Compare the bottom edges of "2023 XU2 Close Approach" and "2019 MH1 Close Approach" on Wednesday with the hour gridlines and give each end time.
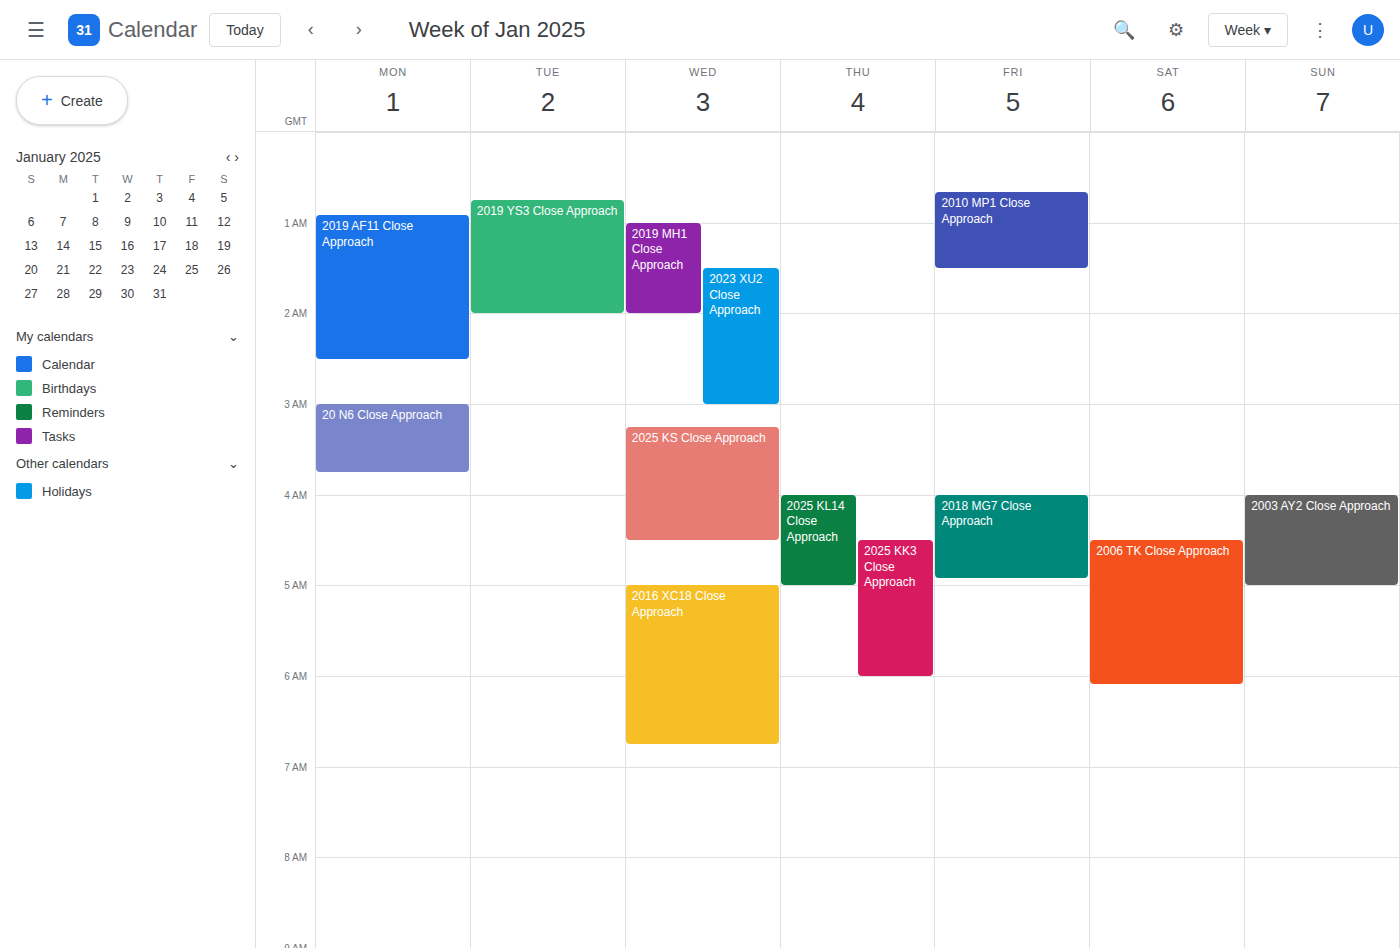
"2023 XU2 Close Approach": 03:00, exactly on the 03:00 line. "2019 MH1 Close Approach": 02:00, exactly on the 02:00 line.